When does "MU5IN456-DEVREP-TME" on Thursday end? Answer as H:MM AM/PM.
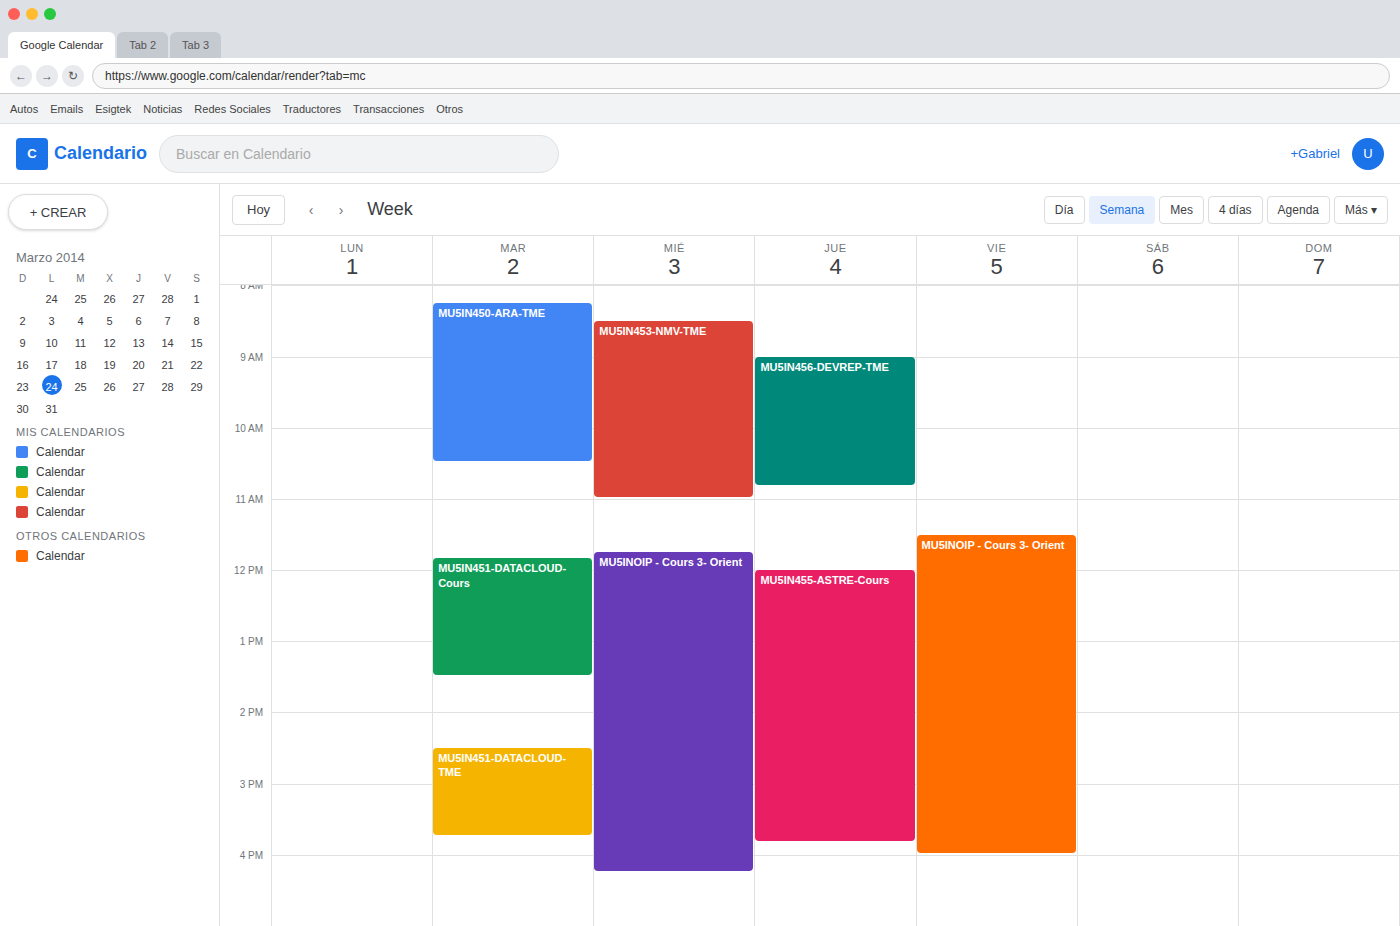
10:50 AM